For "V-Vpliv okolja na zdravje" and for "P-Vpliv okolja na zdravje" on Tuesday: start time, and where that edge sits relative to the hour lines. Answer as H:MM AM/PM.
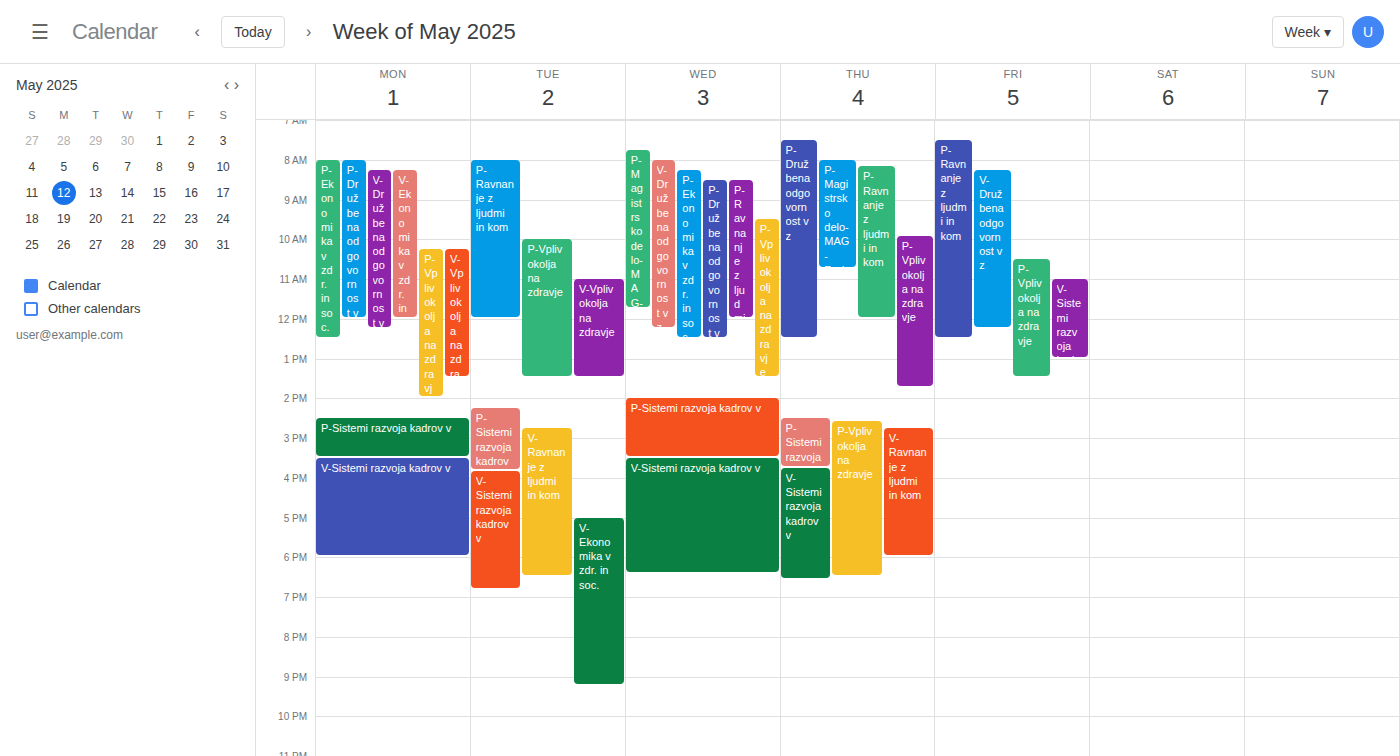
"V-Vpliv okolja na zdravje": 11:00 AM, exactly on the 11 AM line. "P-Vpliv okolja na zdravje": 10:00 AM, exactly on the 10 AM line.